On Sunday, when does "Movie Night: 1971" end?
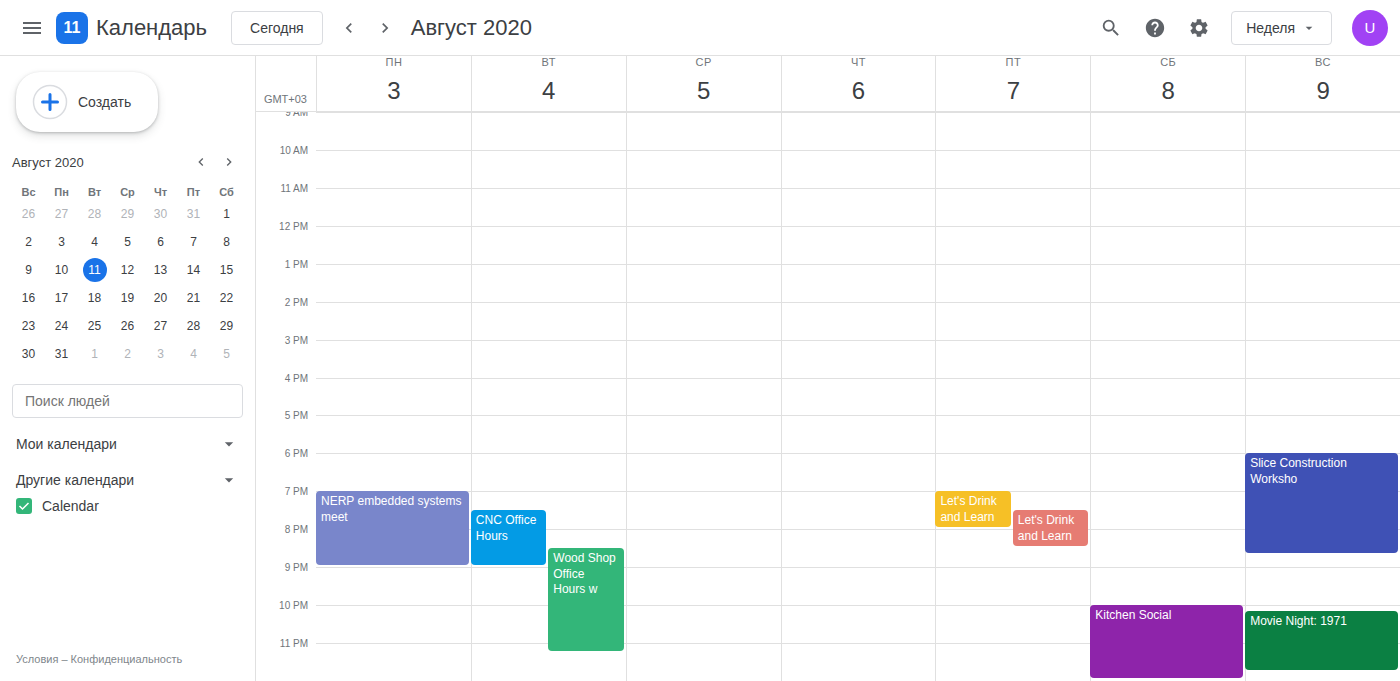
11:45 PM